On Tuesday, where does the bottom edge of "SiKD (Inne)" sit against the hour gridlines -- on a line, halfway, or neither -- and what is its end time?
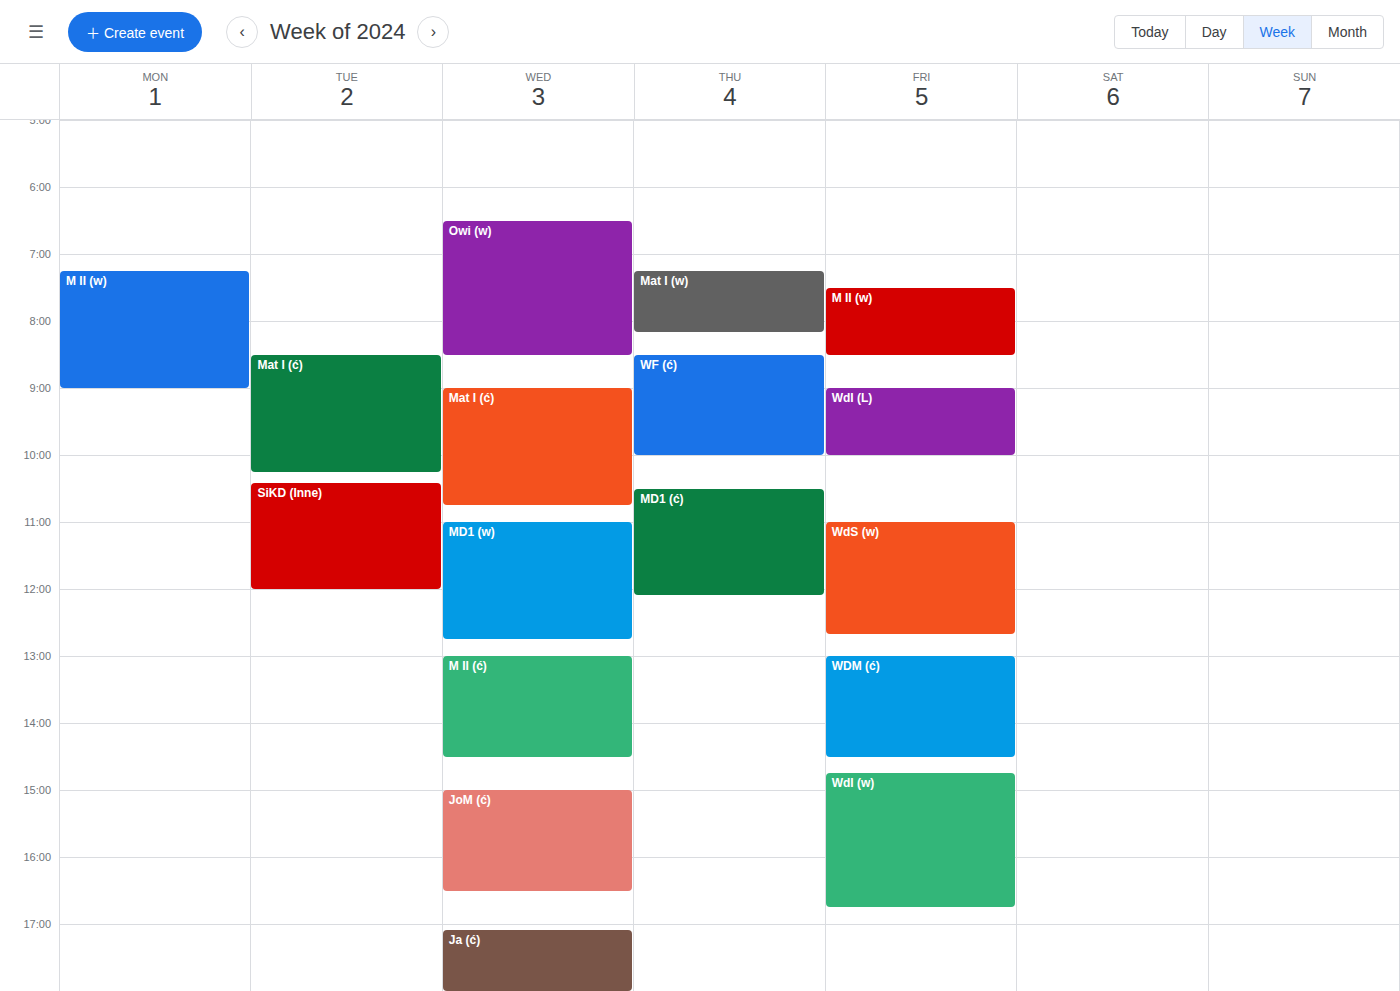
12:00 PM -- exactly on the 12 PM line.